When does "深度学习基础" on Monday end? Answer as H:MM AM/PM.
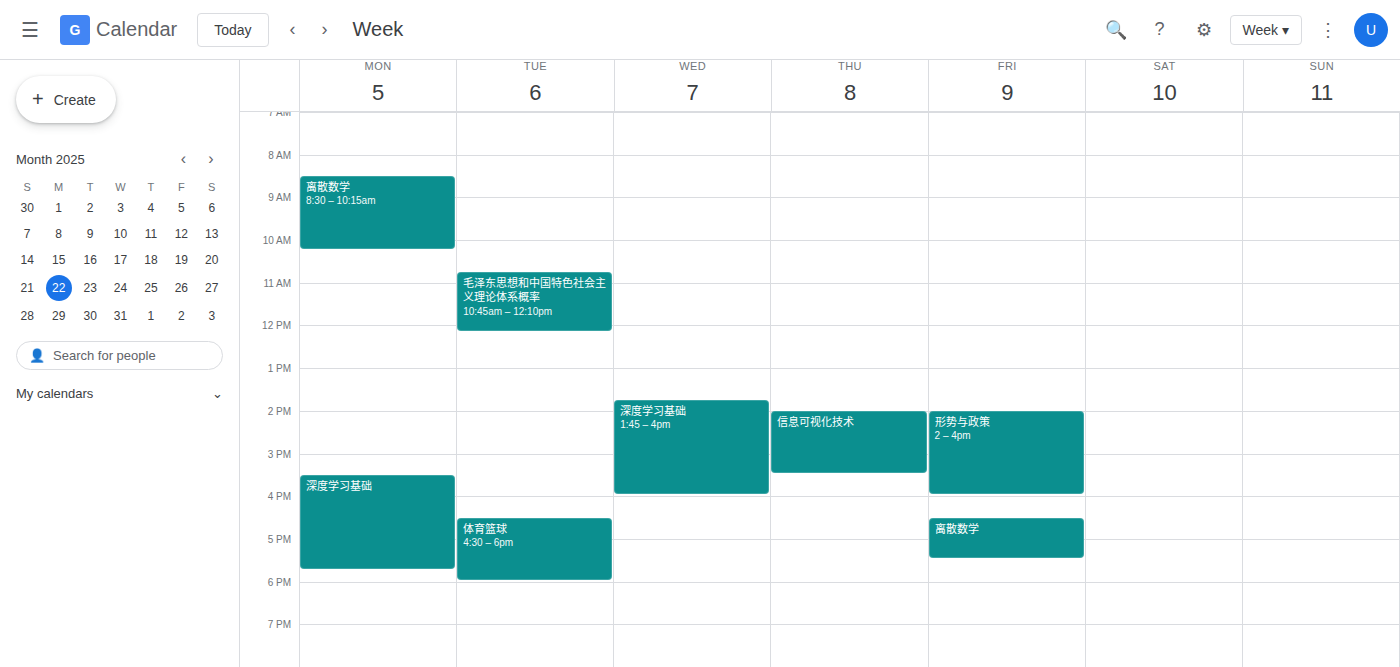
5:45 PM